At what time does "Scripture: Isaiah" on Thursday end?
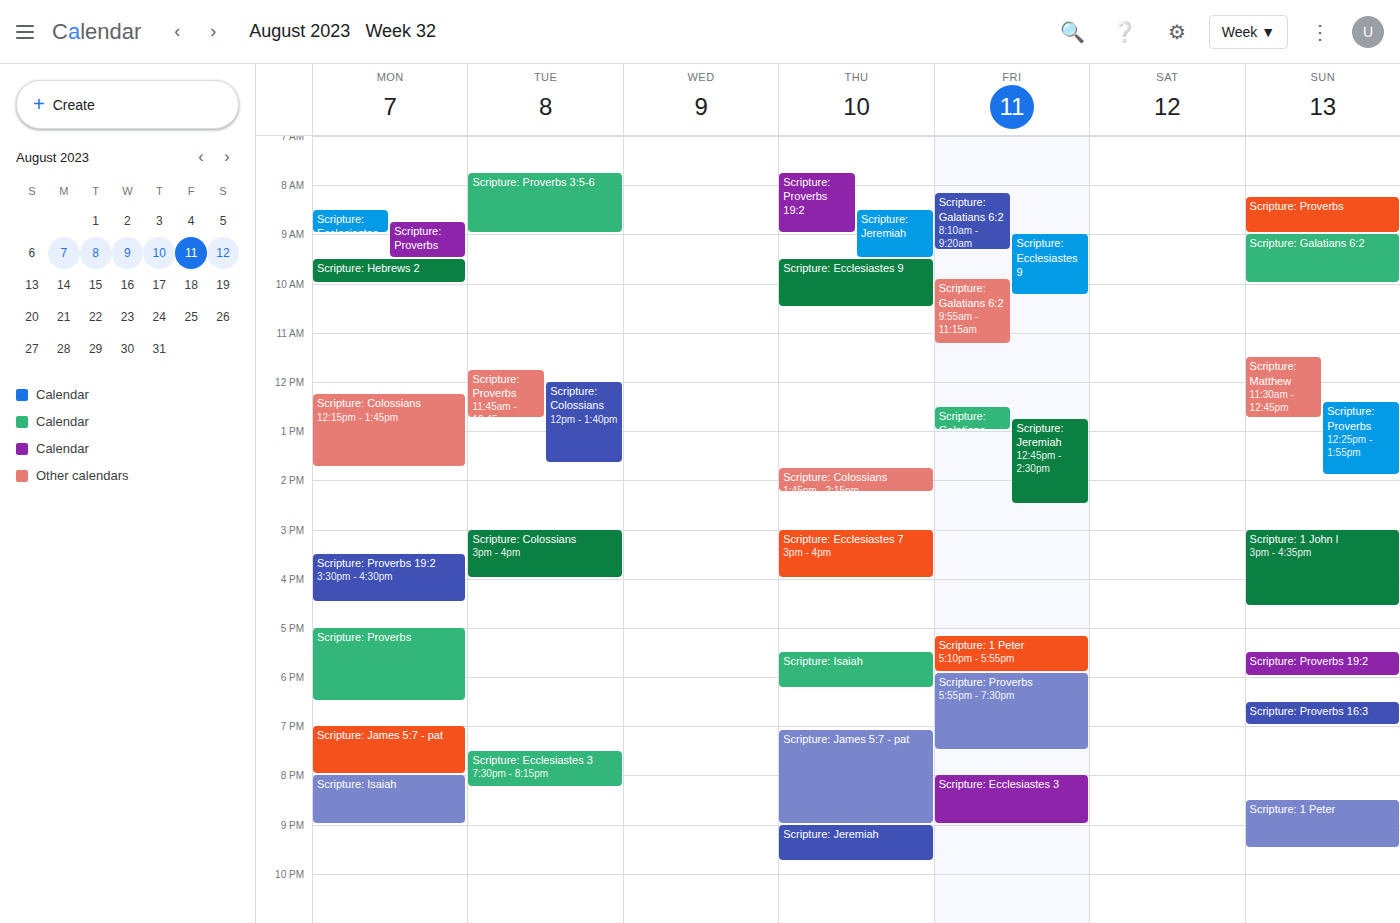
6:15 PM